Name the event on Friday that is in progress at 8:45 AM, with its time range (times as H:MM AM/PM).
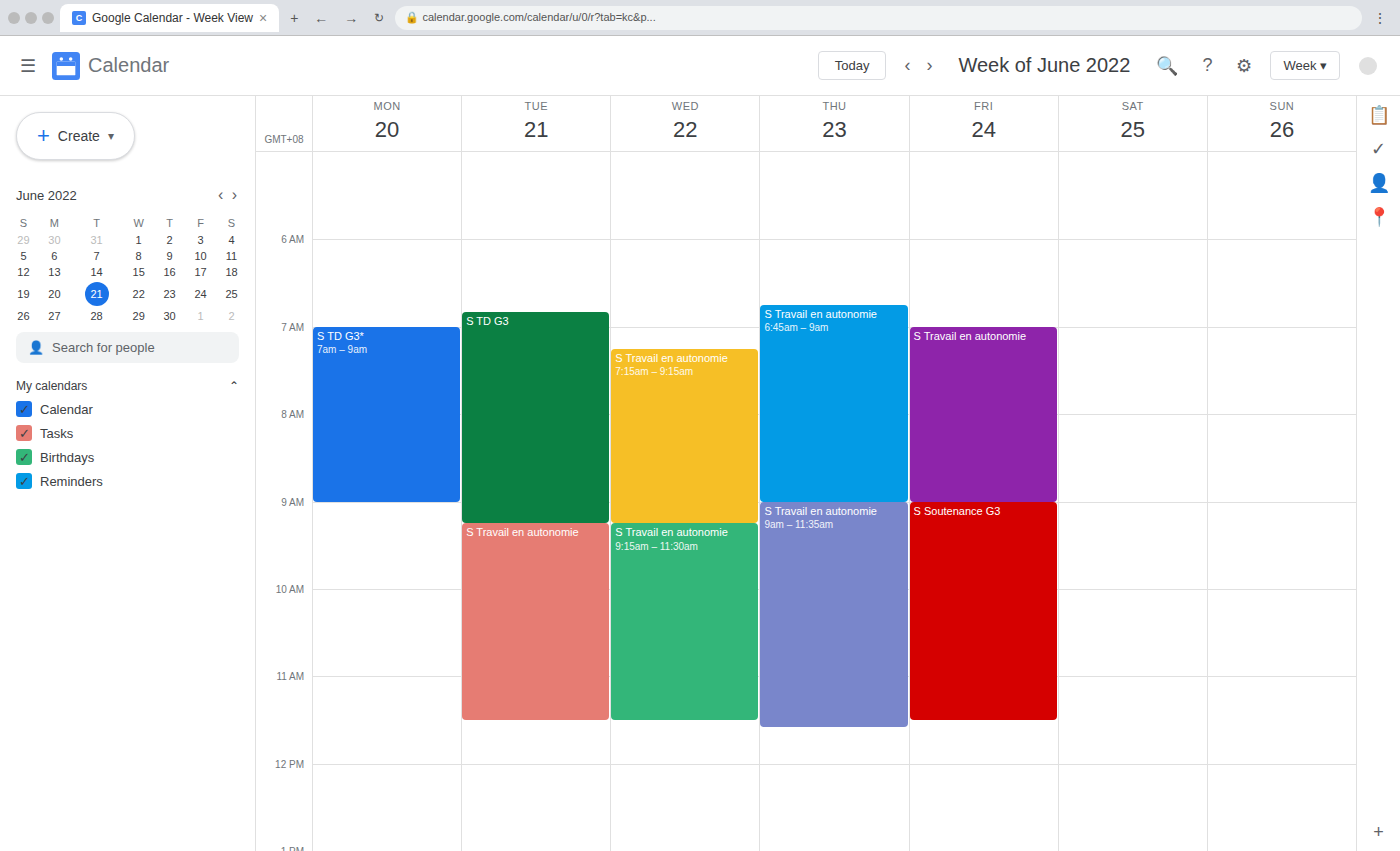
"S Travail en autonomie", 7:00 AM to 9:00 AM